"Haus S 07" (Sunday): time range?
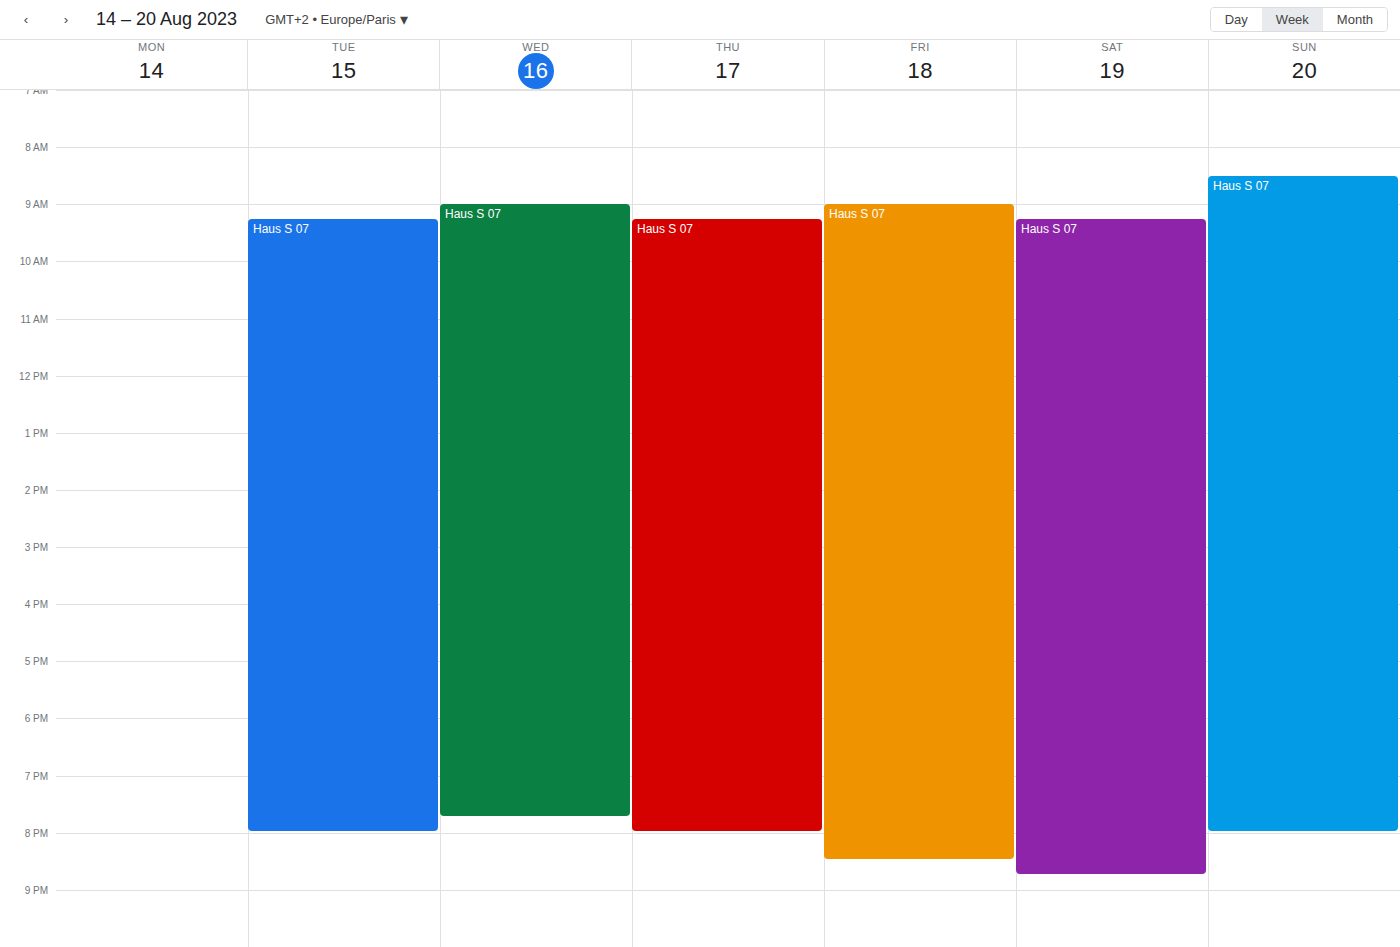
8:30 AM to 8:00 PM